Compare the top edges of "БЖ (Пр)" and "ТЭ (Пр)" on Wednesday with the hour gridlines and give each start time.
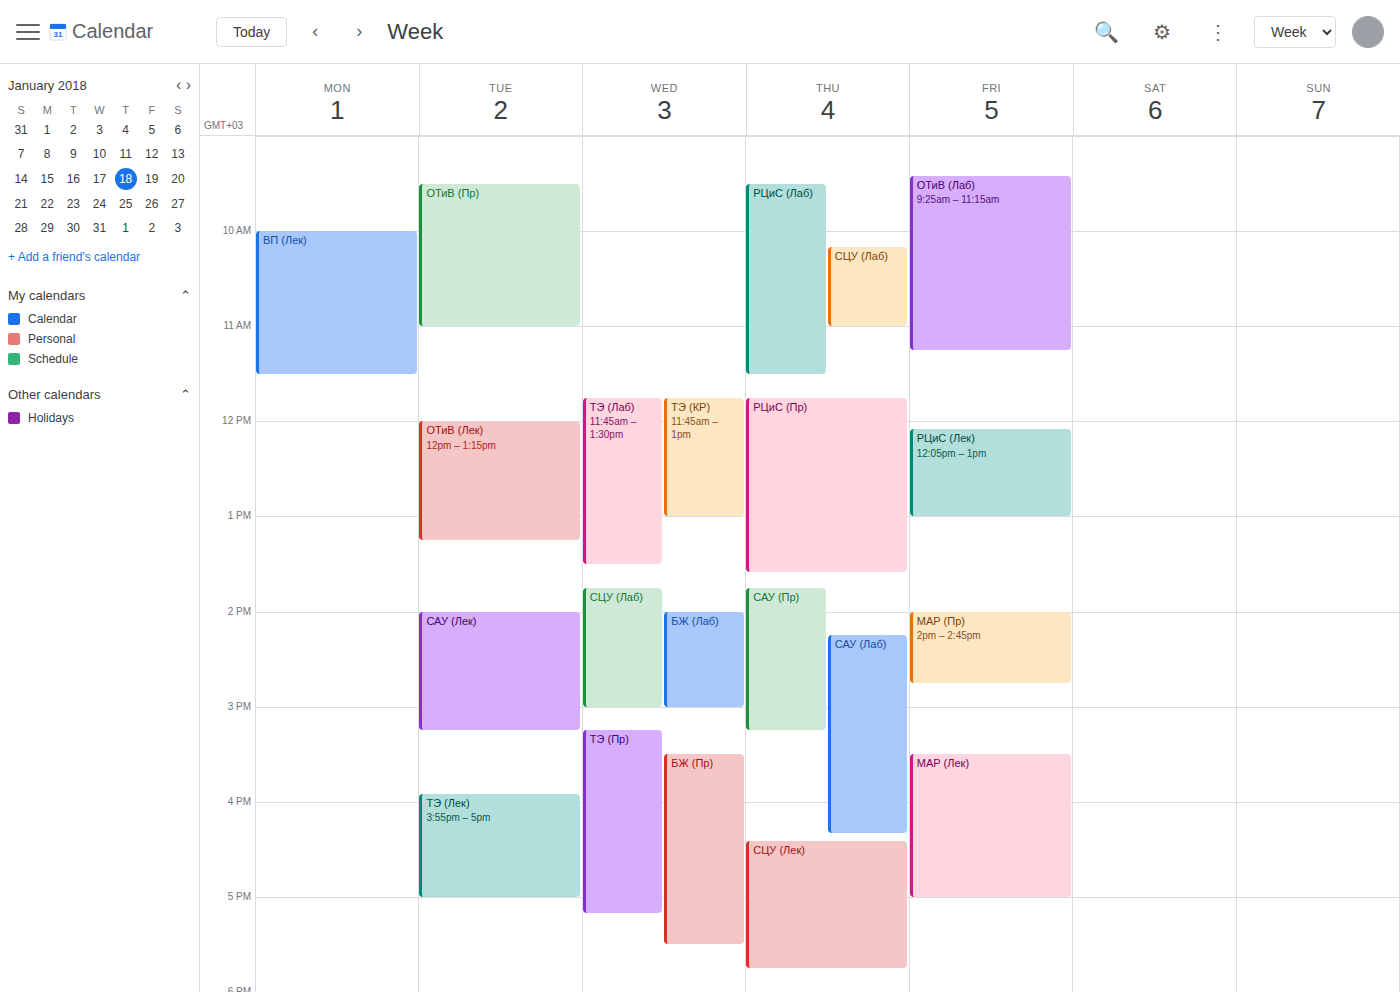
"БЖ (Пр)": 3:30 PM, halfway between the 3 PM and 4 PM lines. "ТЭ (Пр)": 3:15 PM, neither: a quarter of the way from the 3 PM line to the 4 PM line.